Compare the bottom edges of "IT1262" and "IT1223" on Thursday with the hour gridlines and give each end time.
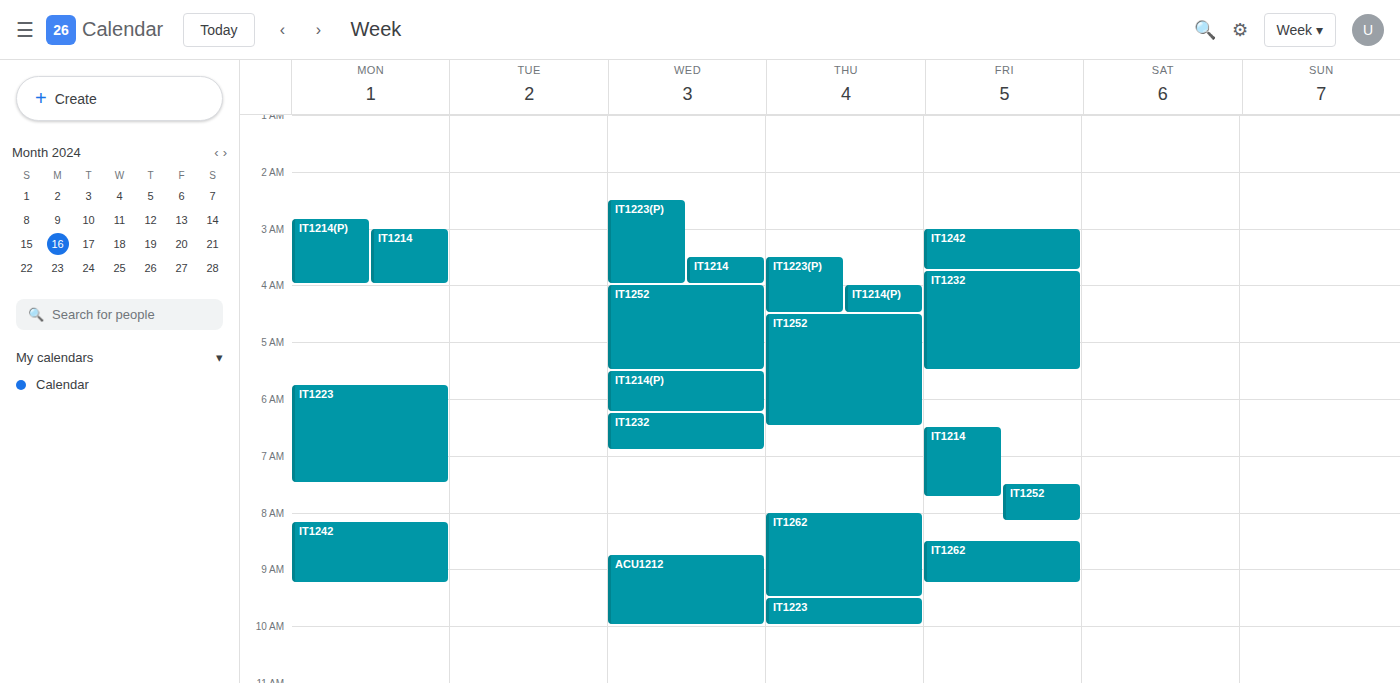
"IT1262": 9:30 AM, halfway between the 9 AM and 10 AM lines. "IT1223": 10:00 AM, exactly on the 10 AM line.